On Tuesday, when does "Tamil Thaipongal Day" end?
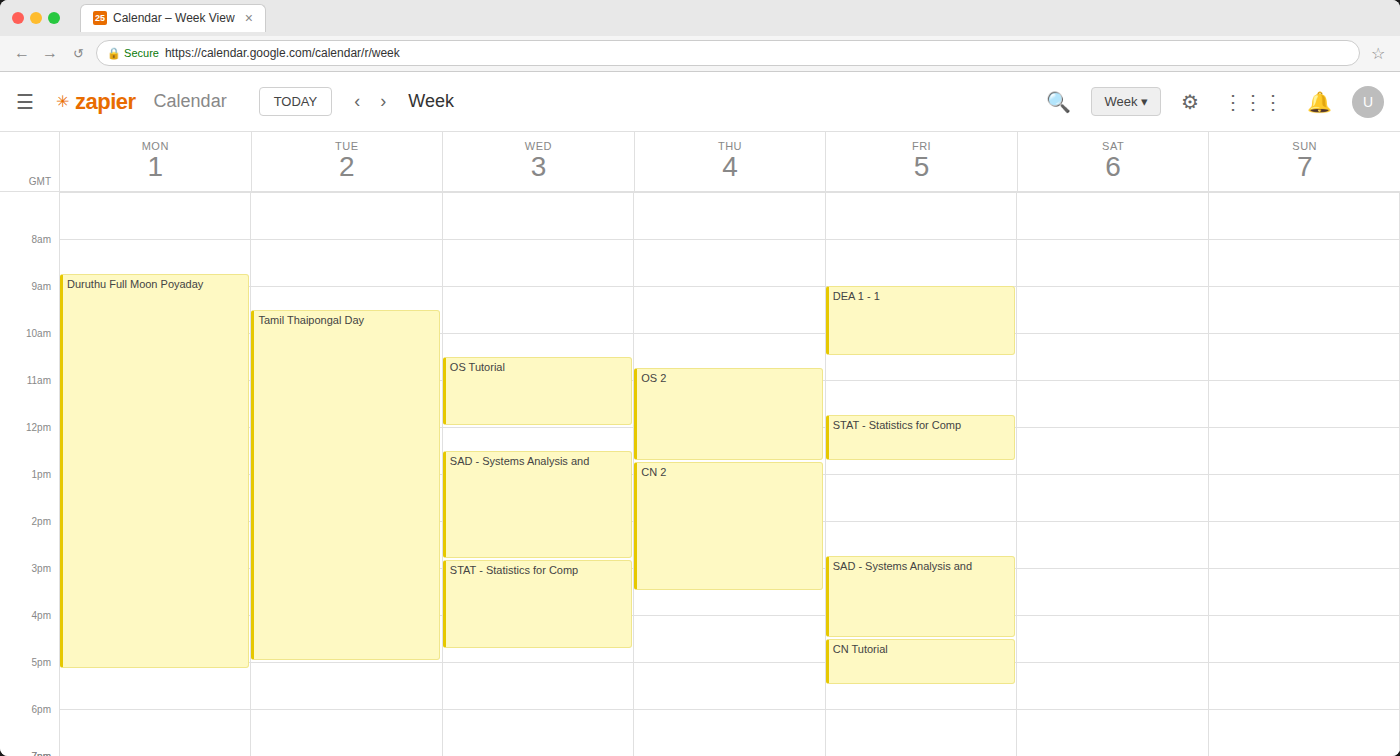
5:00 PM